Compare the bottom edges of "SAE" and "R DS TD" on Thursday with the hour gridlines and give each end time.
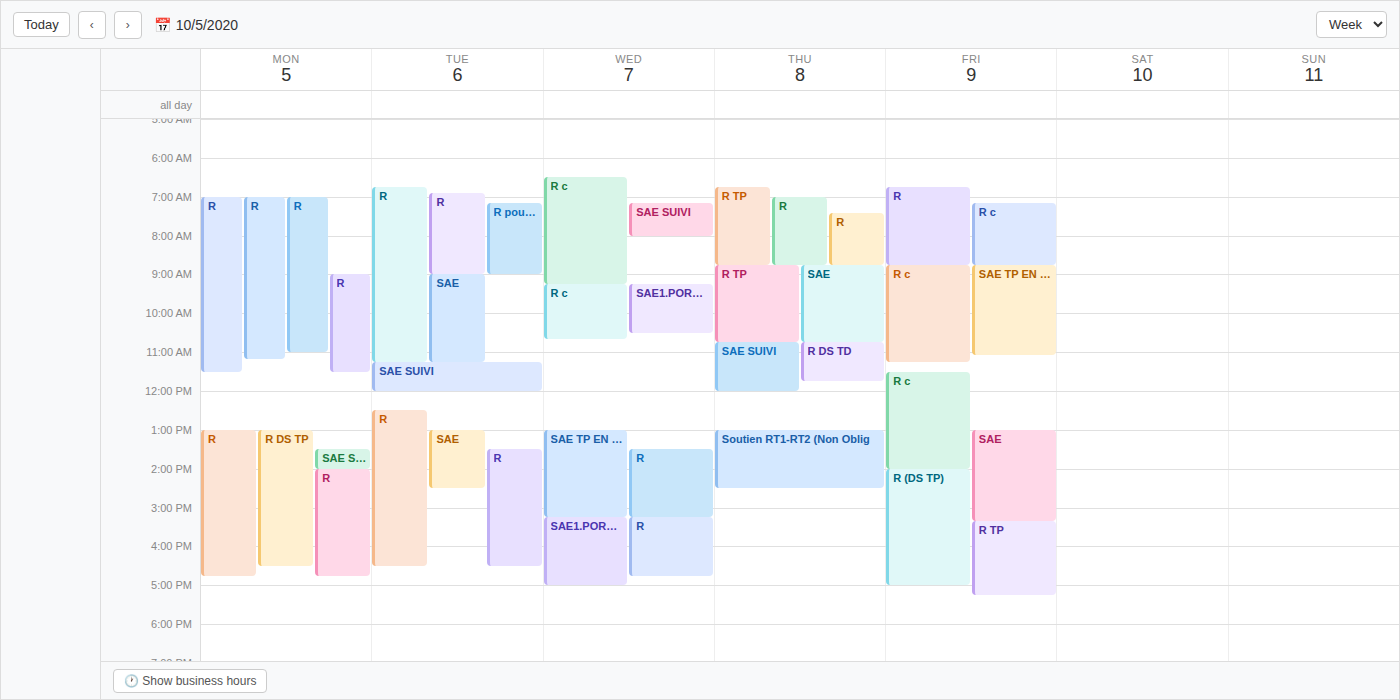
"SAE": 10:45 AM, neither: three quarters of the way from the 10 AM line to the 11 AM line. "R DS TD": 11:45 AM, neither: three quarters of the way from the 11 AM line to the 12 PM line.